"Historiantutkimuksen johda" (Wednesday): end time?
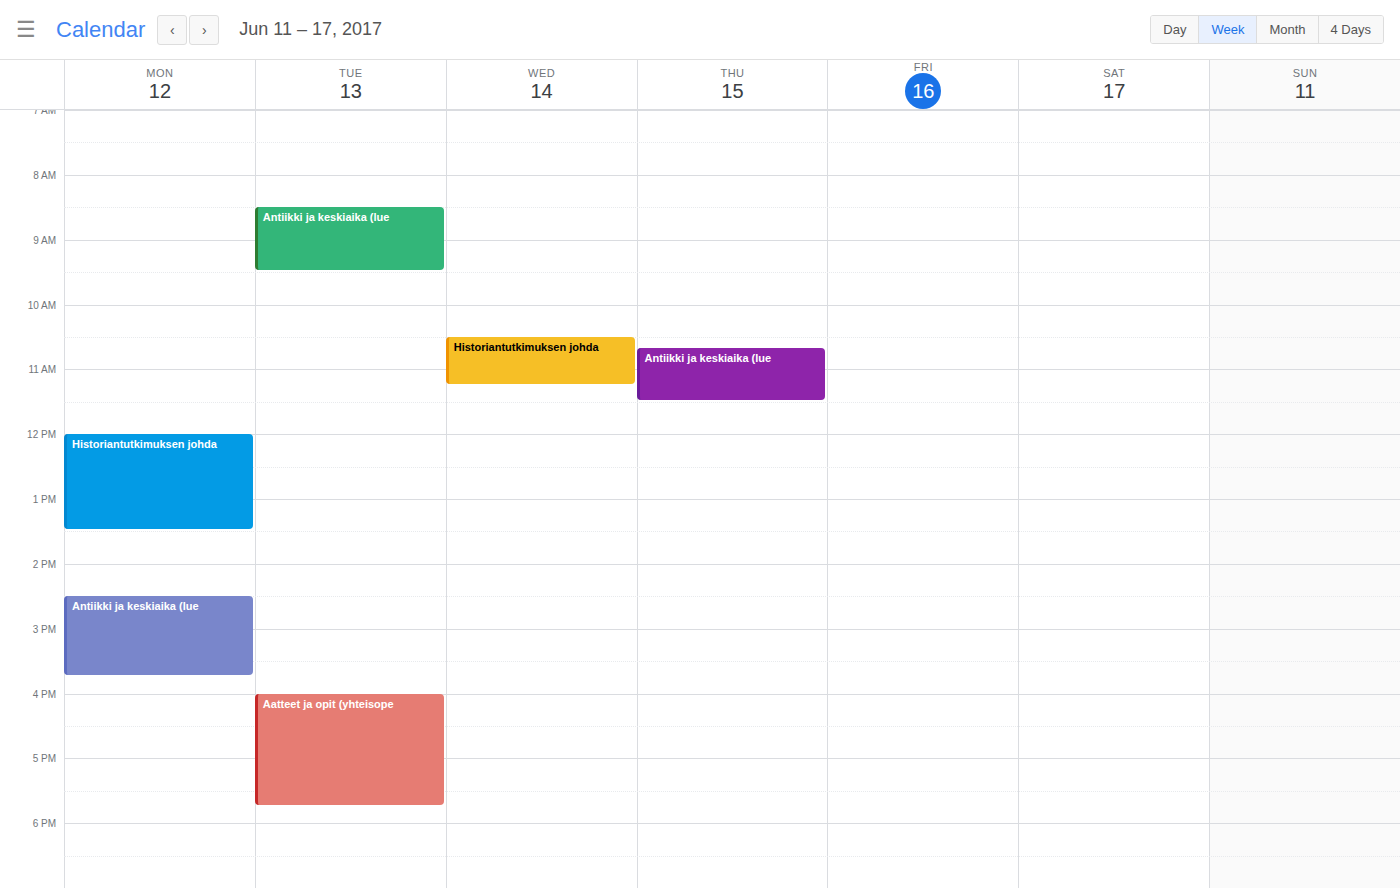
11:15